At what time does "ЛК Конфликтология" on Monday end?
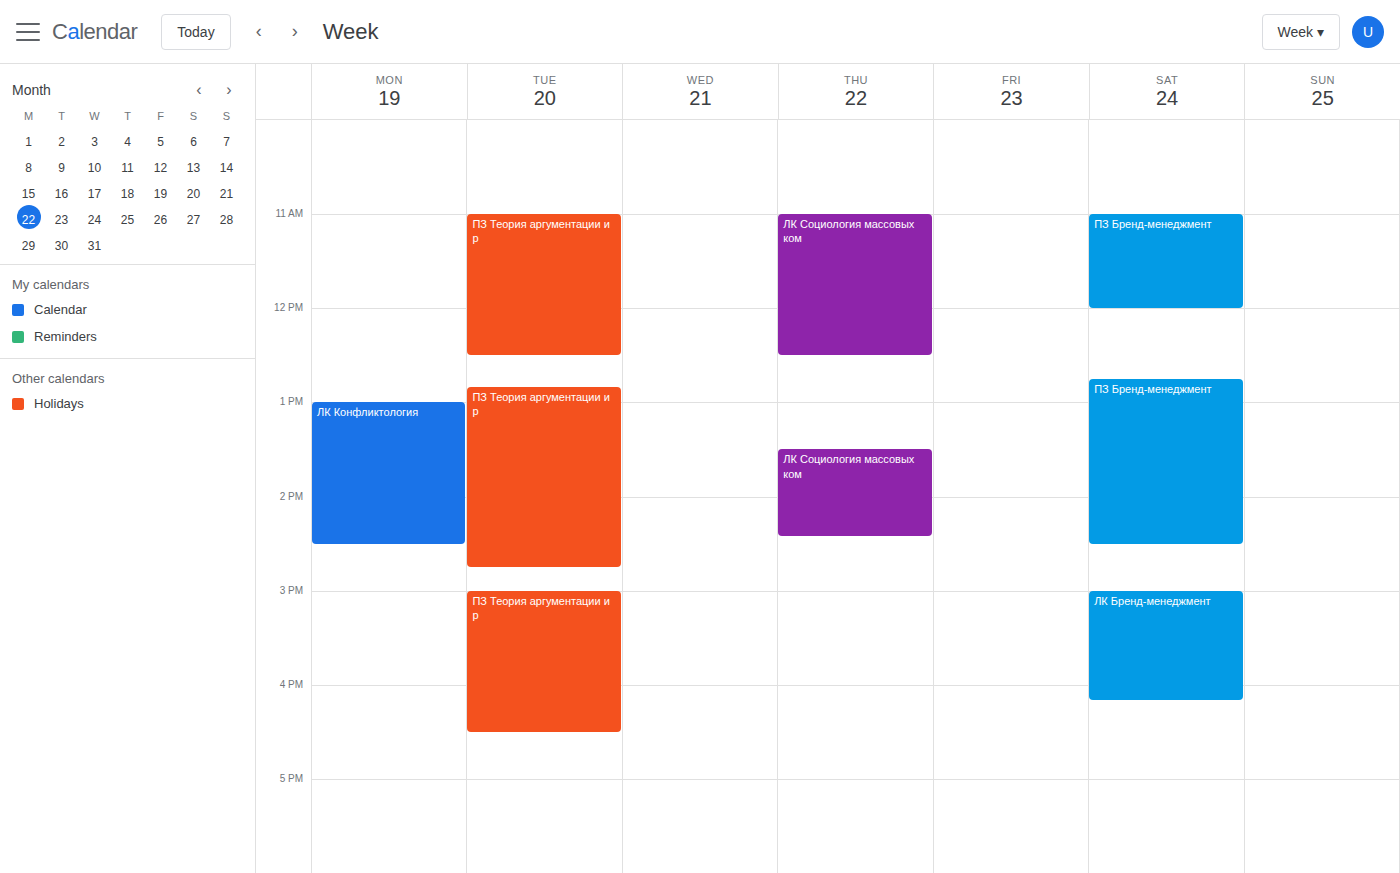
2:30 PM